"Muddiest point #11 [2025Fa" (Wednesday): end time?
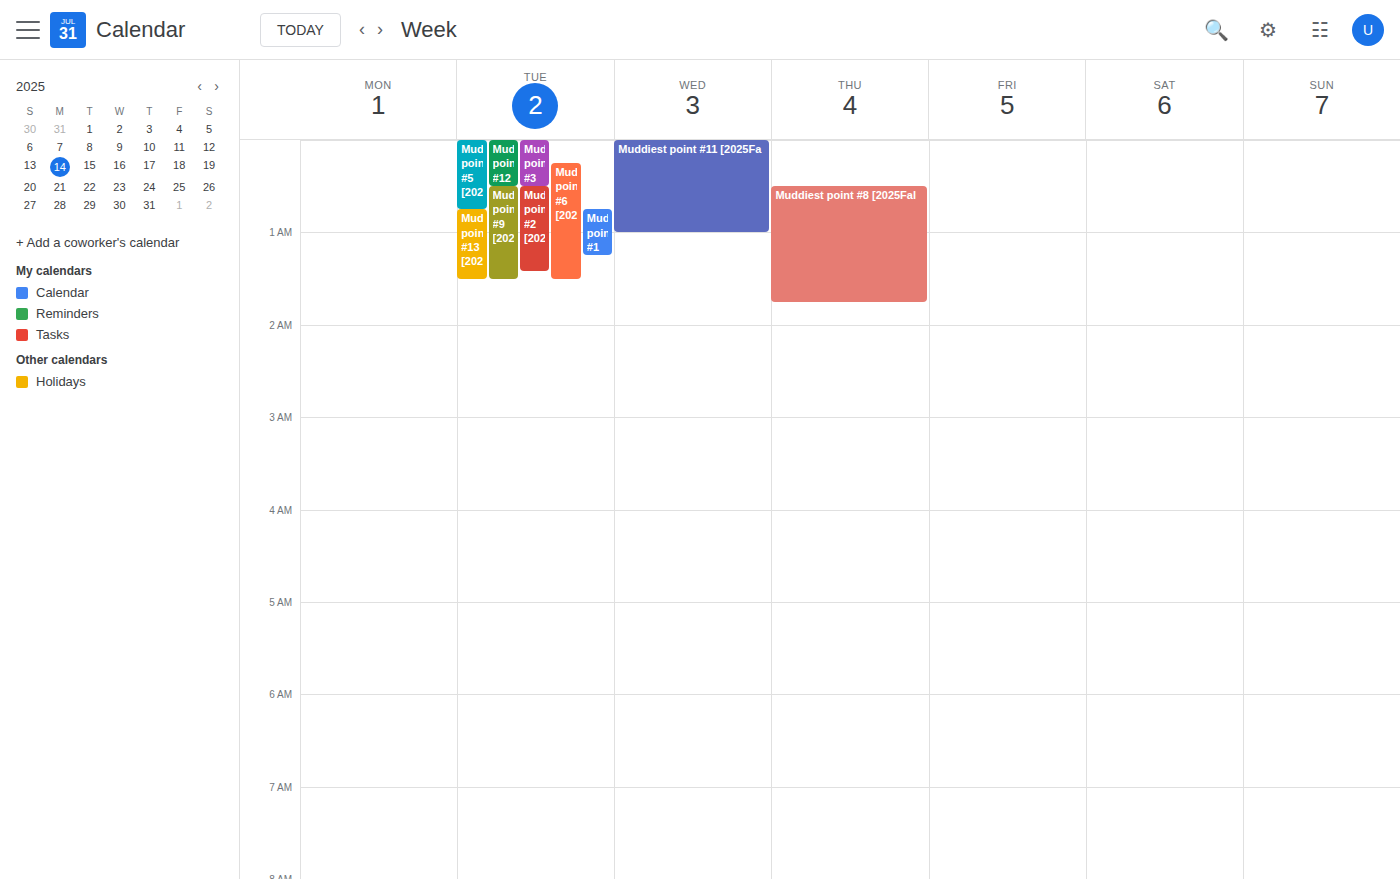
1:00 AM